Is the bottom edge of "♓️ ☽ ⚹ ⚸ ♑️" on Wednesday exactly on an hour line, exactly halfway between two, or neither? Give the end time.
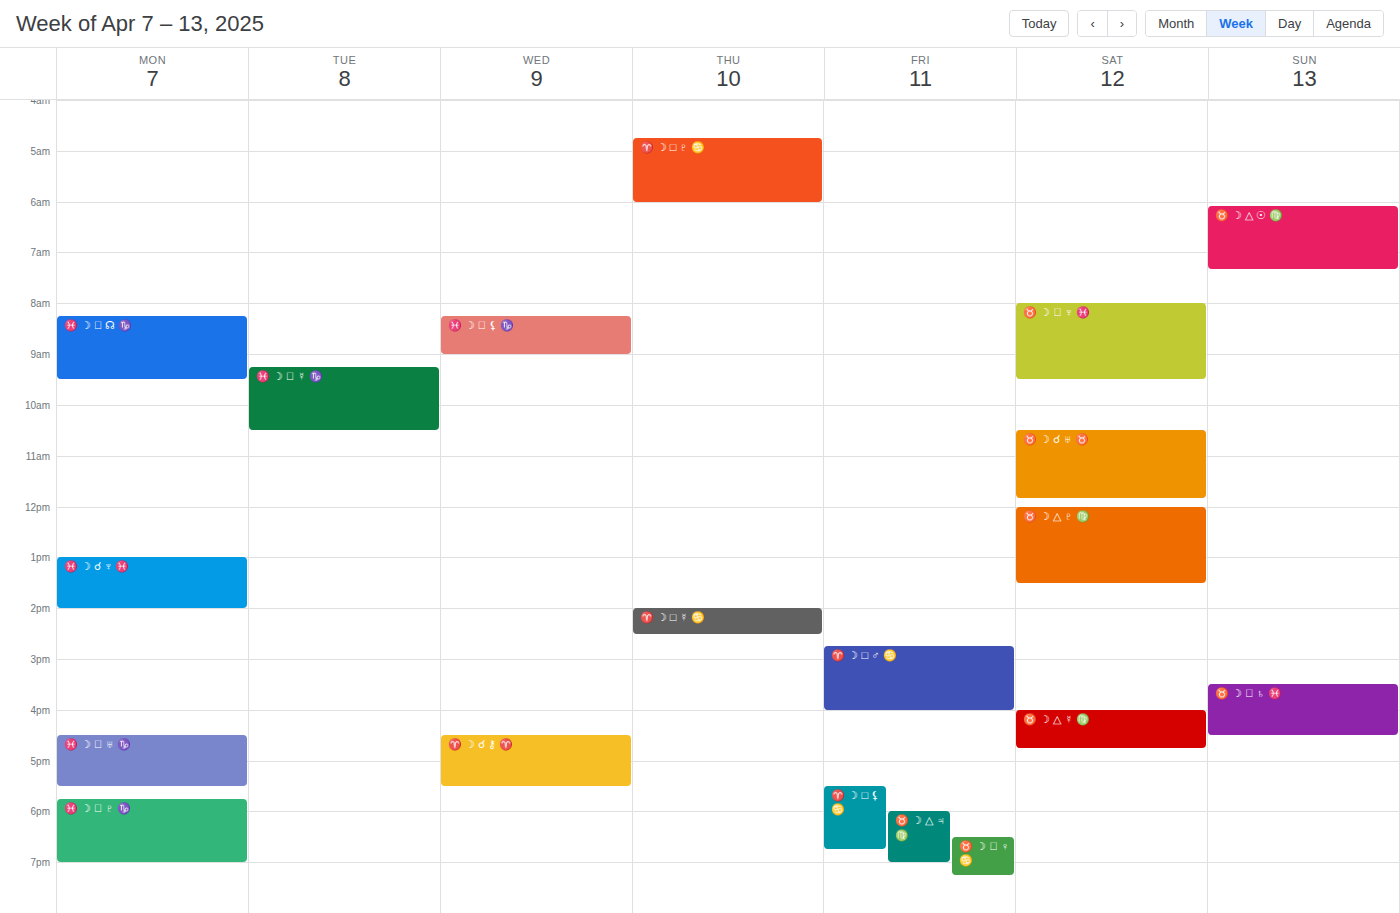
9:00 AM -- exactly on the 9 AM line.